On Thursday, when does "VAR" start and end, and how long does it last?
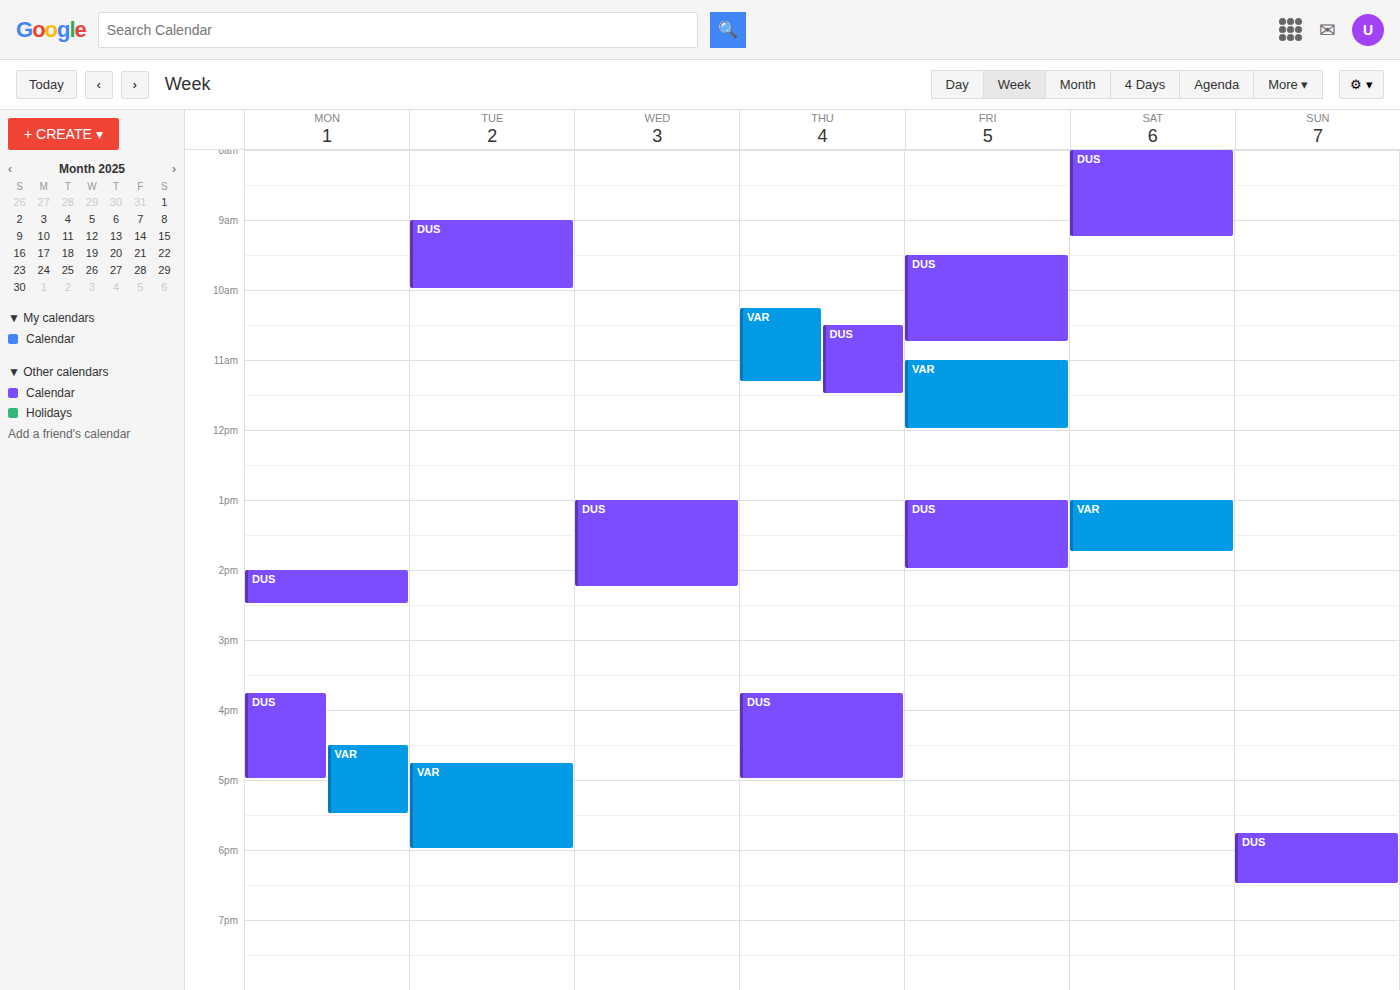
10:15 AM to 11:20 AM, 1 hour 5 minutes